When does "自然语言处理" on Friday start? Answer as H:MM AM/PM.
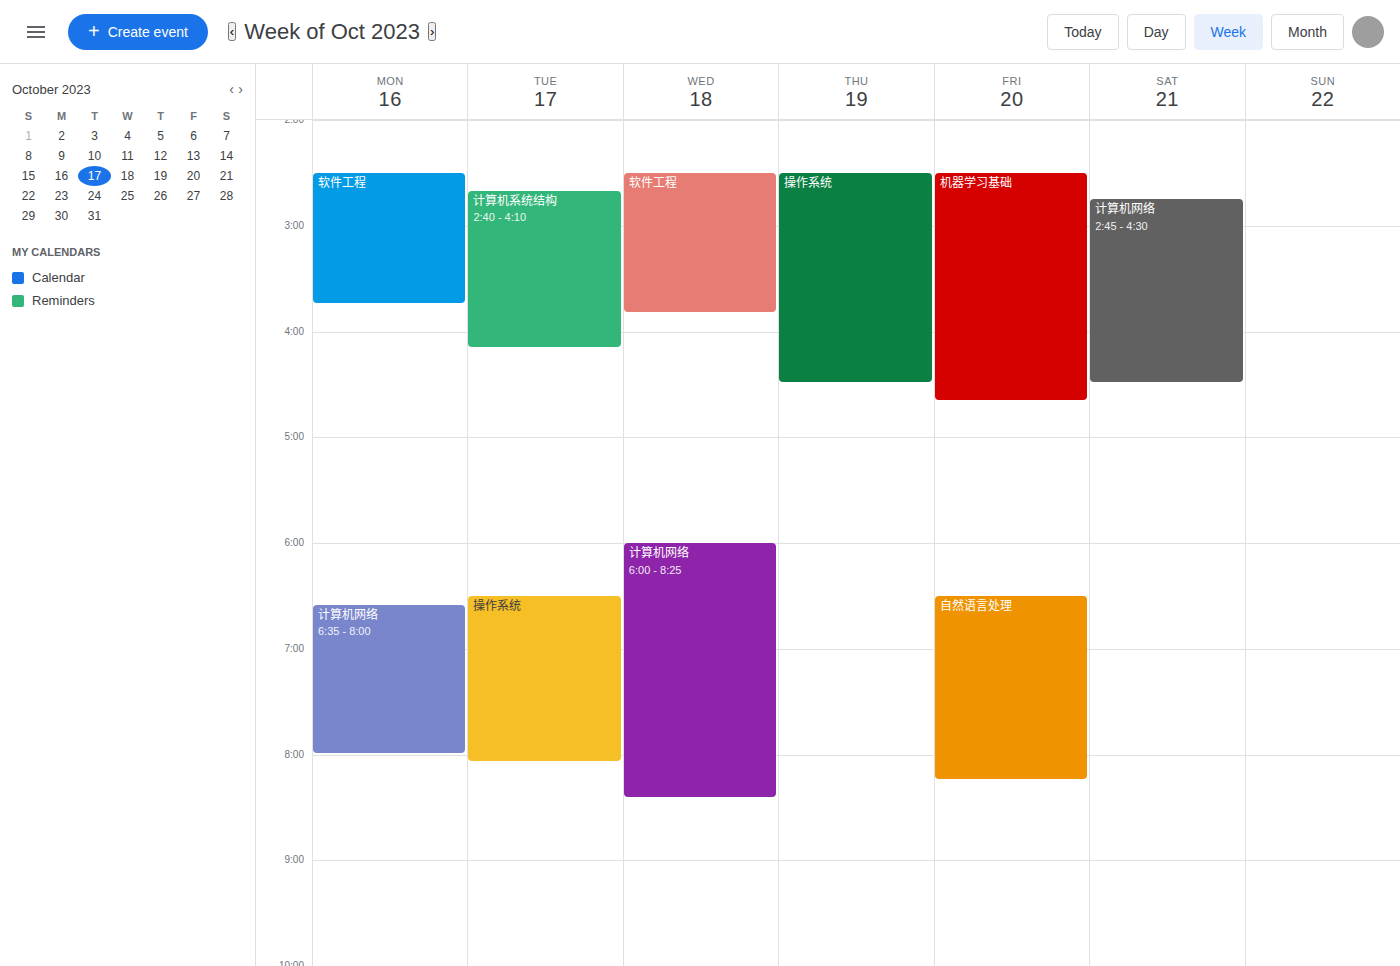
6:30 AM